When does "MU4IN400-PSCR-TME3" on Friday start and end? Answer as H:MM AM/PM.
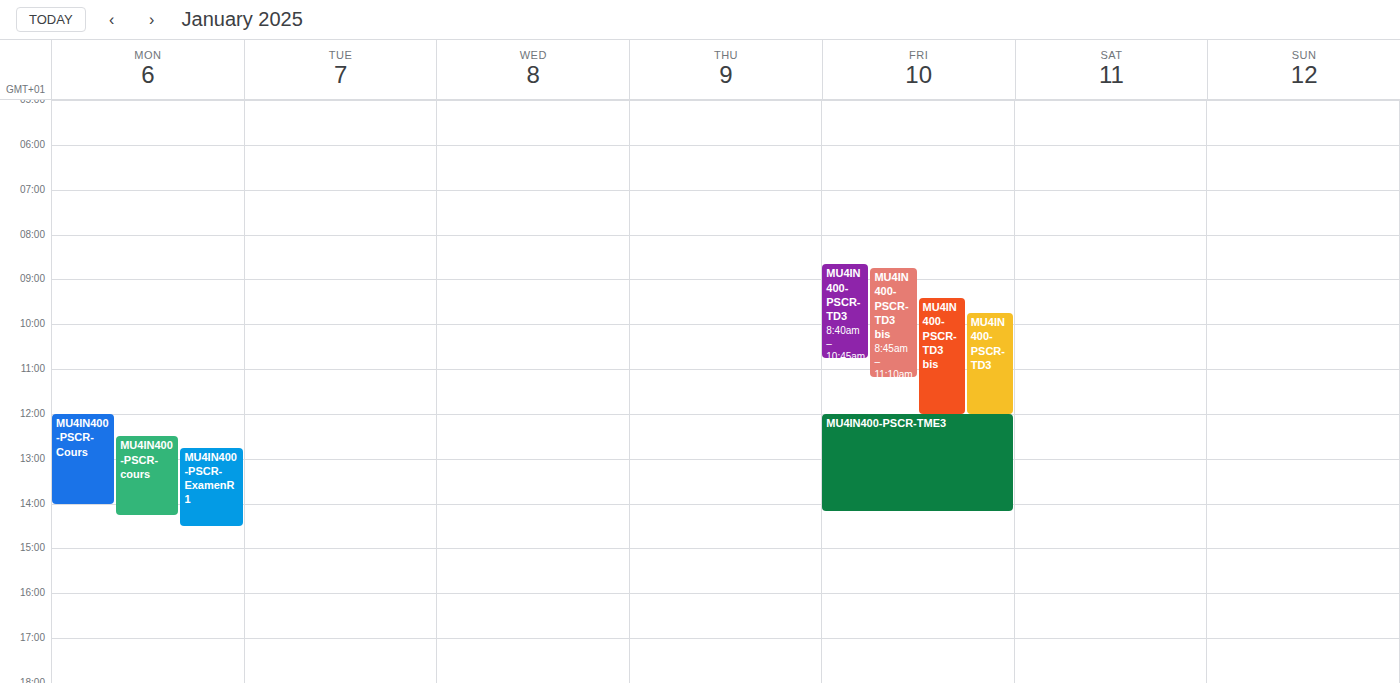
12:00 PM to 2:10 PM